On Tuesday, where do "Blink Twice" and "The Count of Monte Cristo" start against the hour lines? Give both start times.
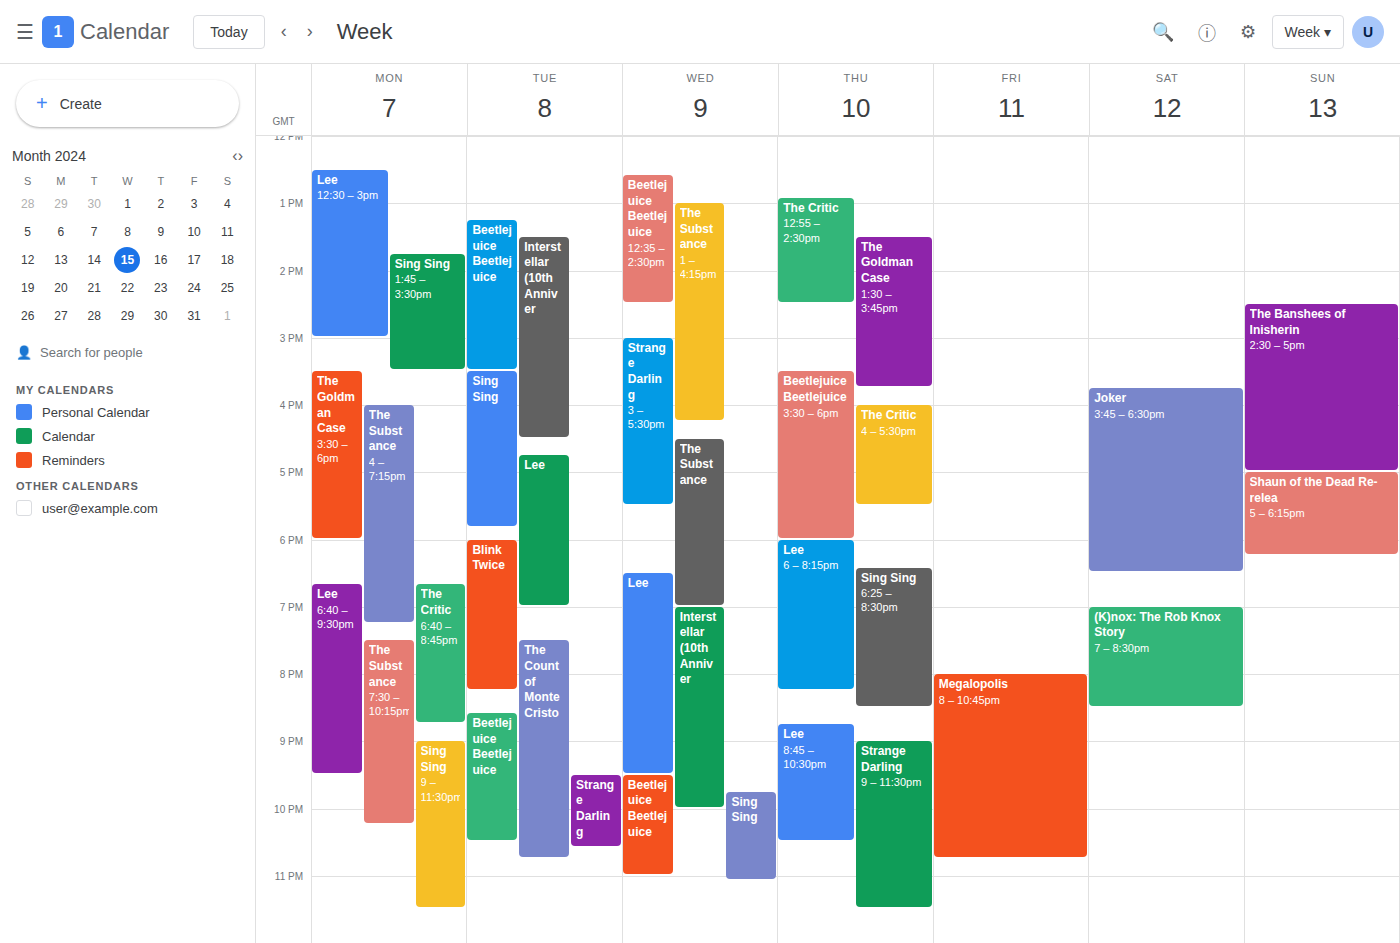
"Blink Twice": 18:00, exactly on the 18:00 line. "The Count of Monte Cristo": 19:30, halfway between the 19:00 and 20:00 lines.